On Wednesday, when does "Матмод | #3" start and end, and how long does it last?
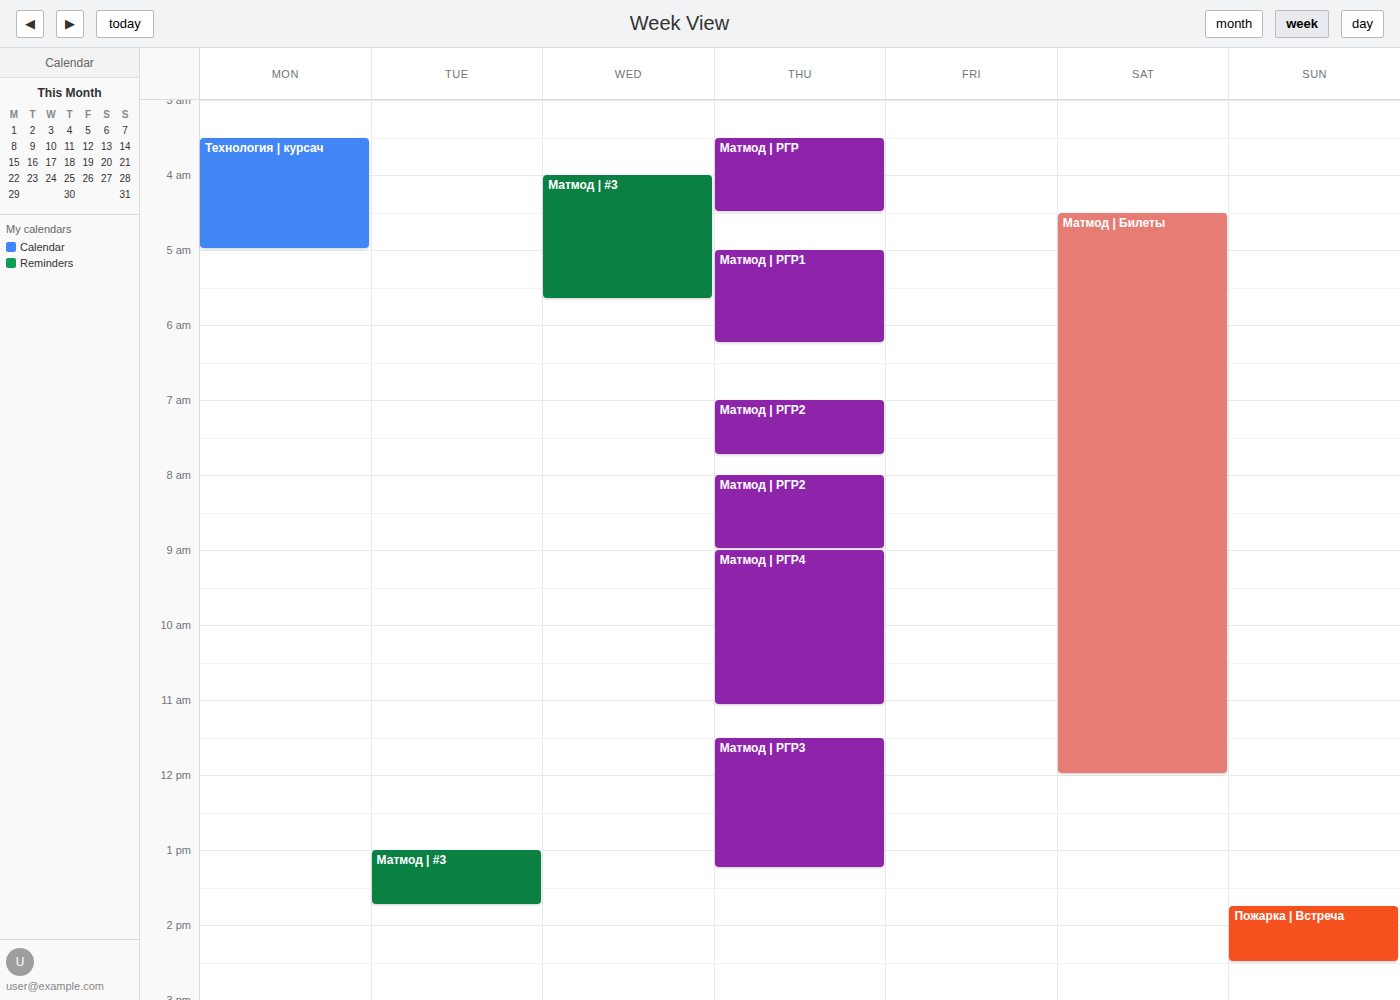
4:00 AM to 5:40 AM, 1 hour 40 minutes